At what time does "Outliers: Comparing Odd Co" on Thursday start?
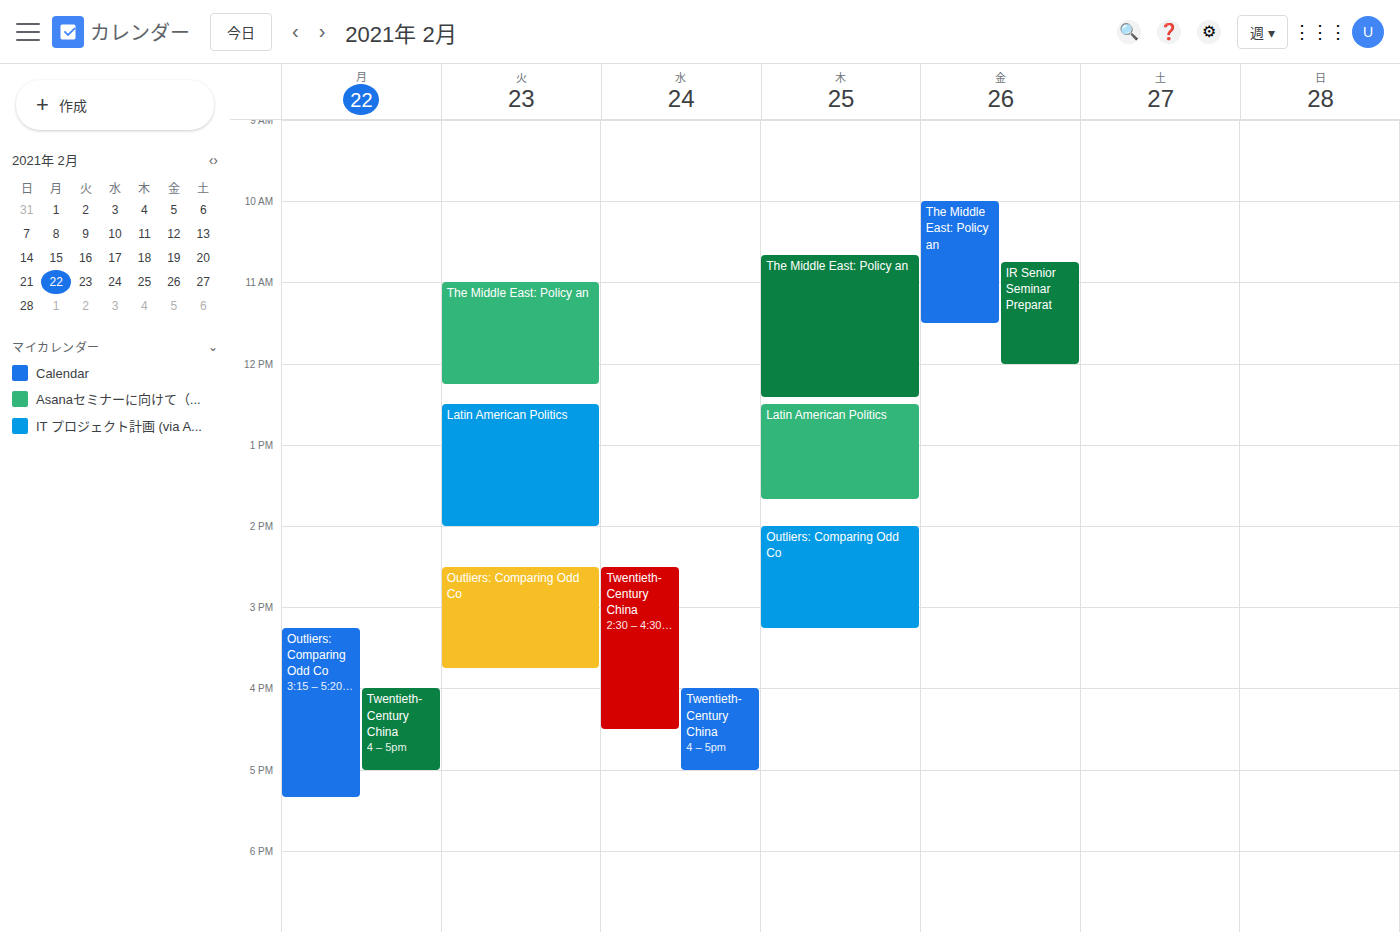
2:00 PM